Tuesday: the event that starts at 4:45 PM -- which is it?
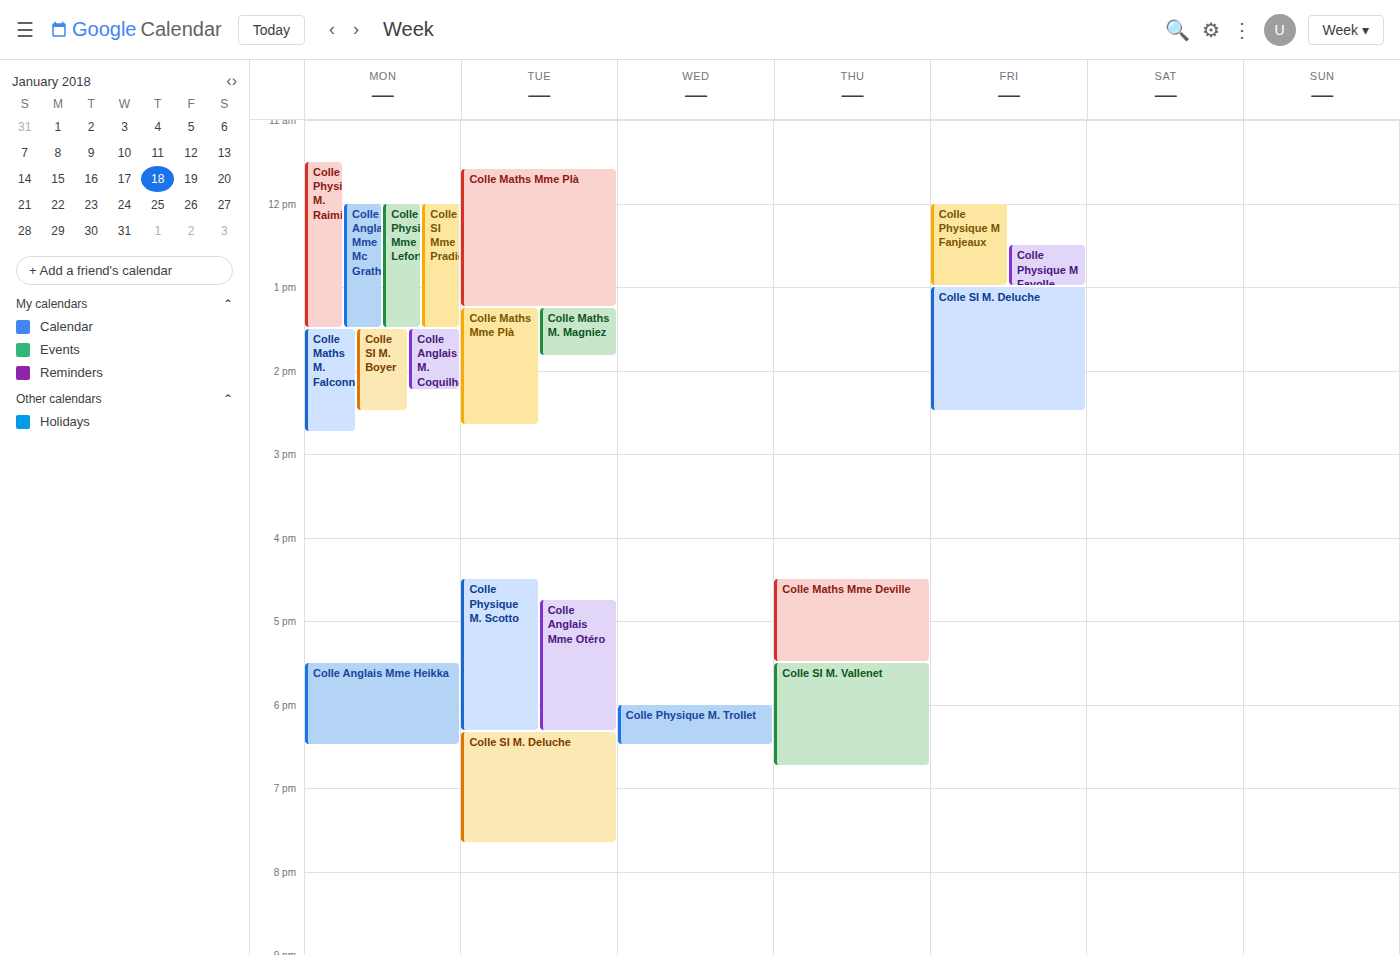
"Colle Anglais Mme Otéro"